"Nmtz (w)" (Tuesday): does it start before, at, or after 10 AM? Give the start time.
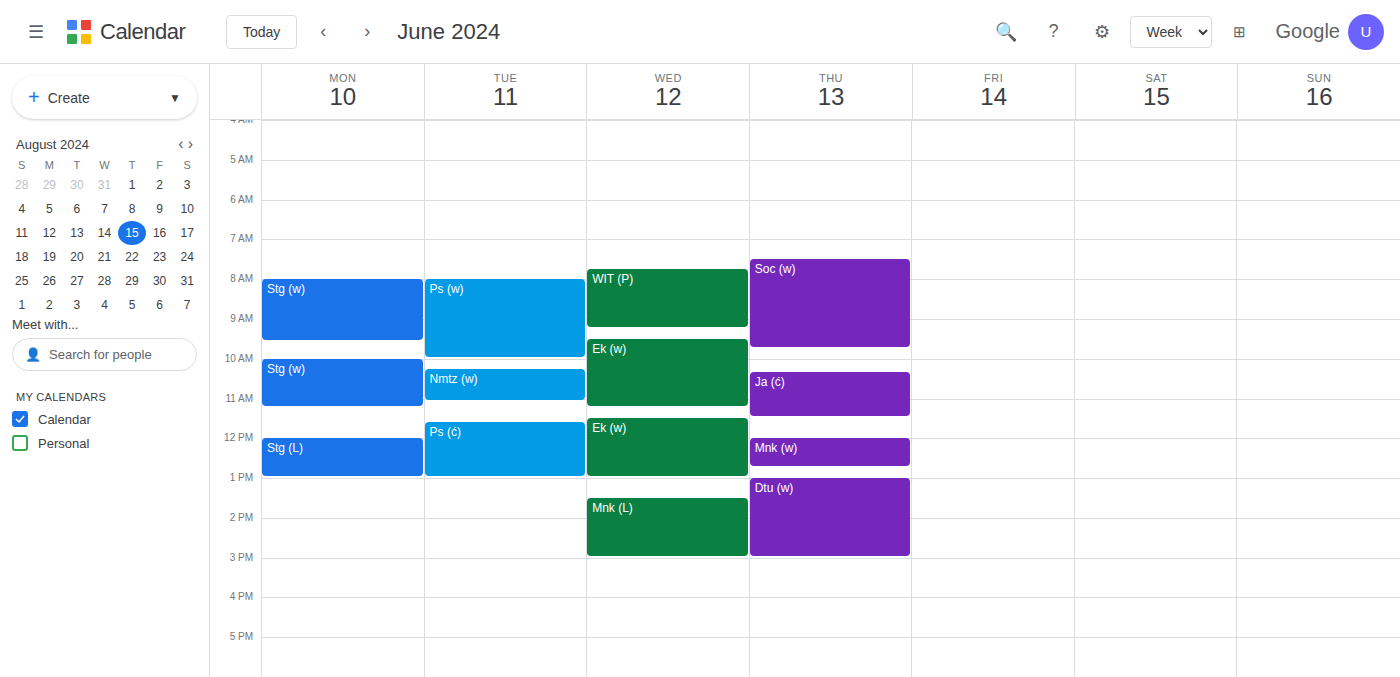
10:15 AM -- after 10 AM, 15 minutes below the 10 AM line.